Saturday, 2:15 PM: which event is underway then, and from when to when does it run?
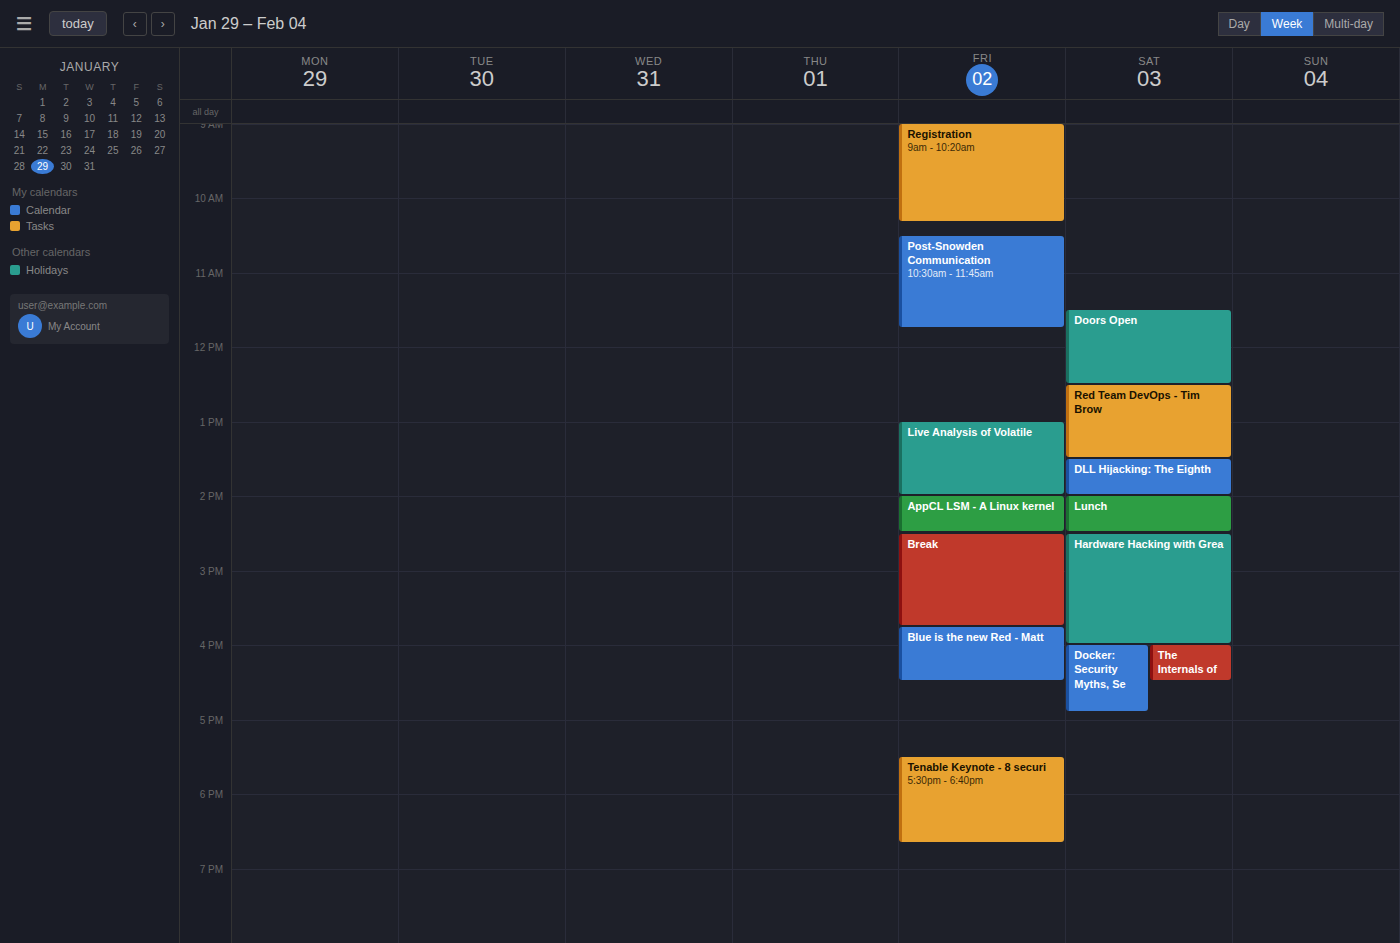
"Lunch", 2:00 PM to 2:30 PM